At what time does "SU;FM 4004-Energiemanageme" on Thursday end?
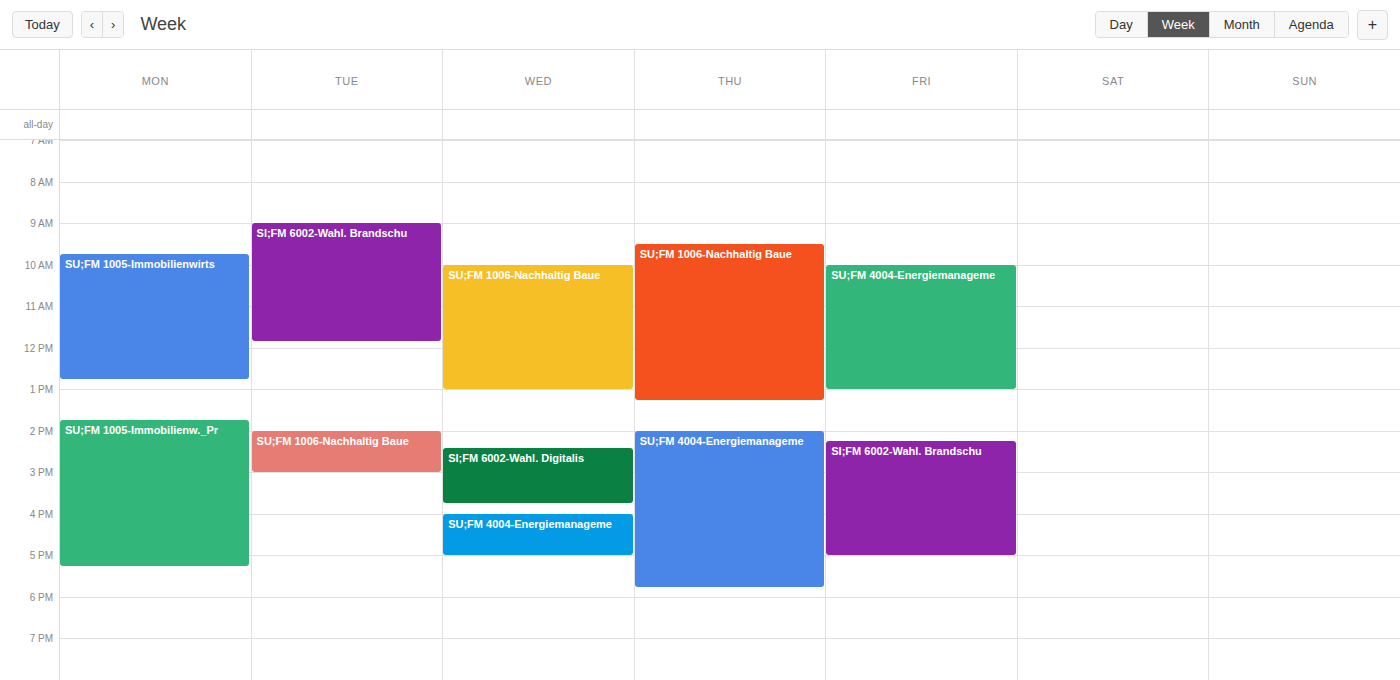
5:45 PM